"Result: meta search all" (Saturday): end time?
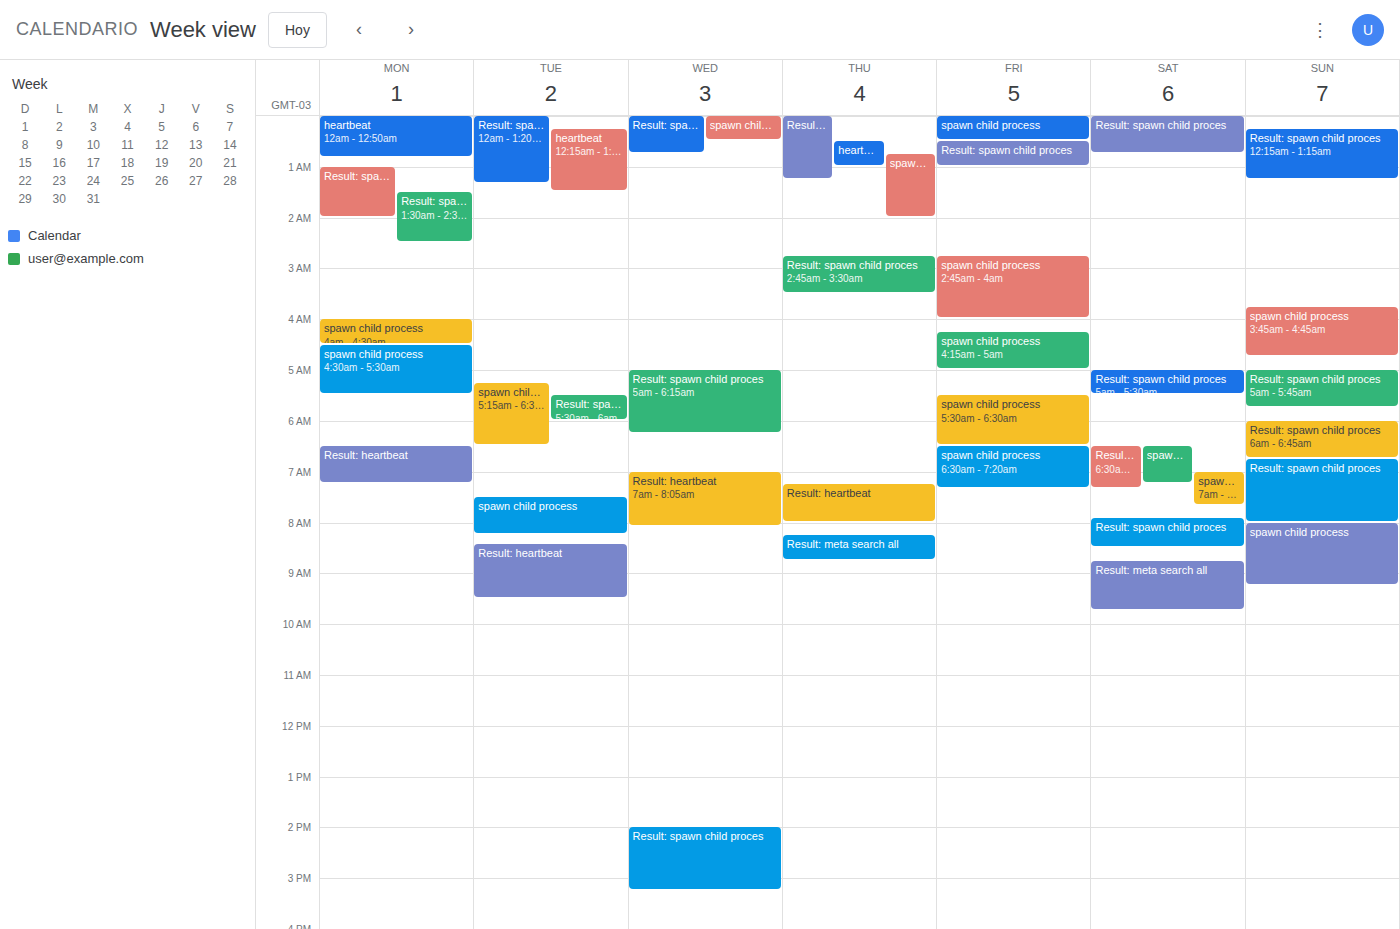
9:45 AM